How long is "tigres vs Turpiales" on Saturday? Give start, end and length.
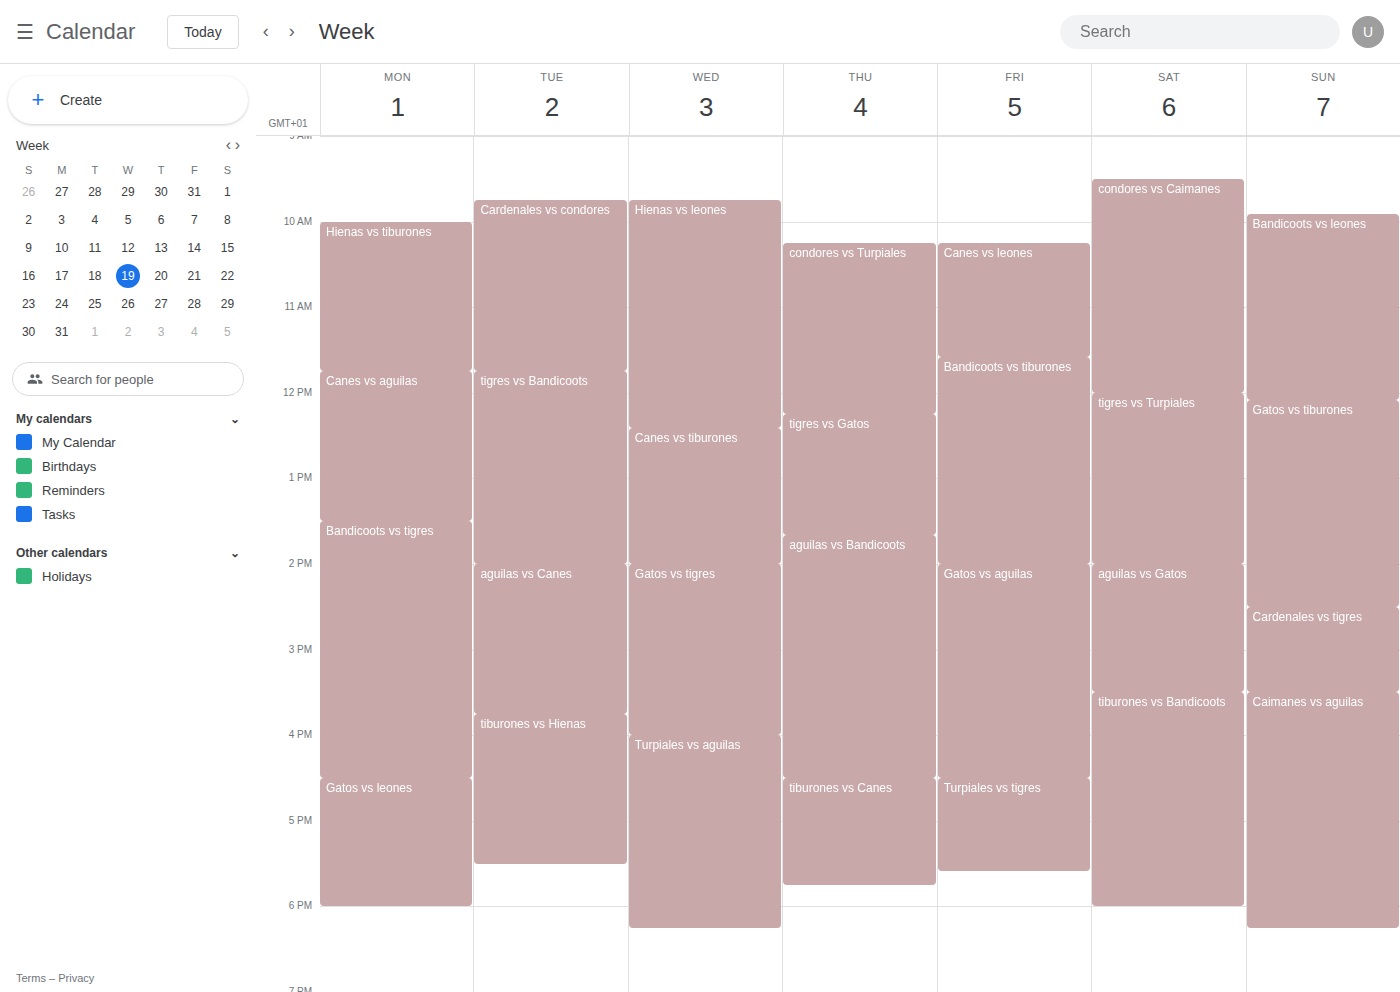
12:00 to 14:00, 2 hours